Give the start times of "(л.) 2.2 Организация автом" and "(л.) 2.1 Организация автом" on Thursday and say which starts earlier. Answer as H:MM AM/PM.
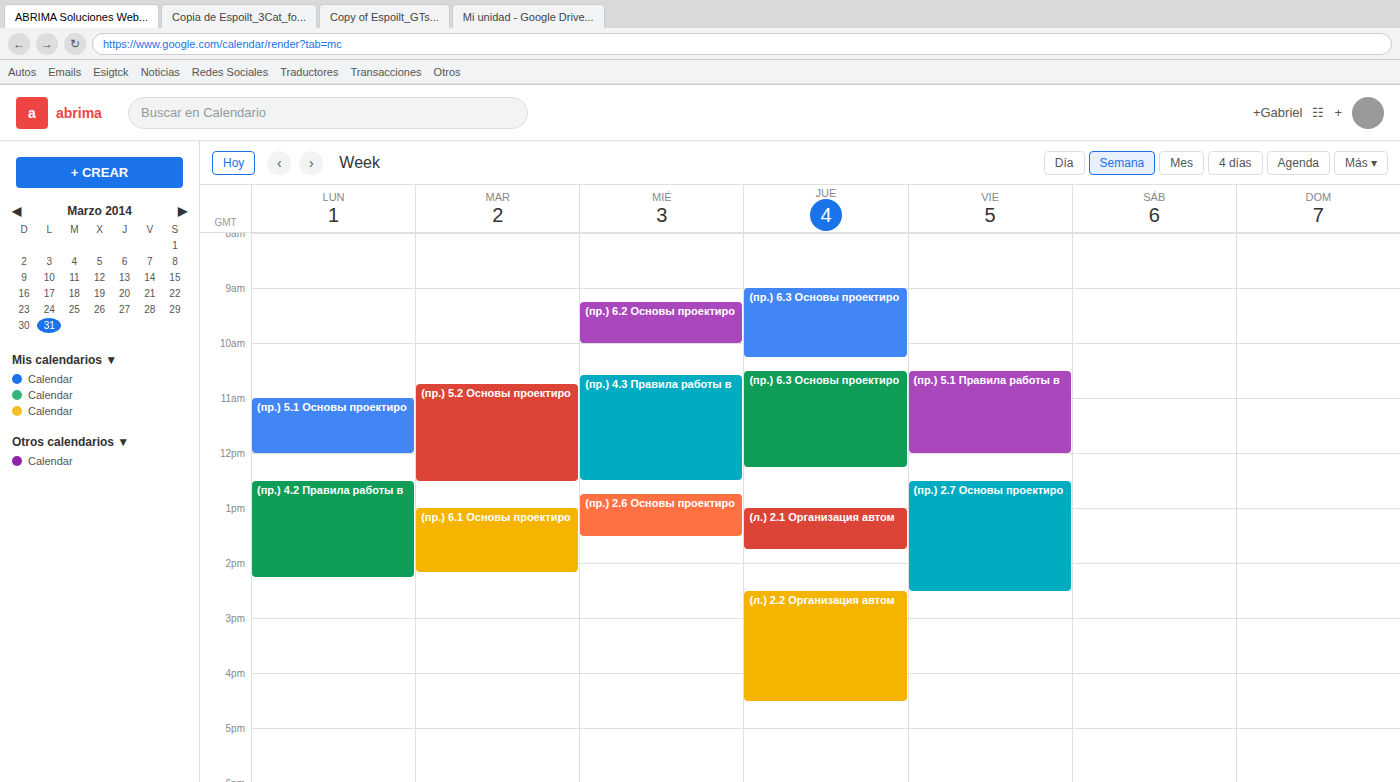
"(л.) 2.1 Организация автом" 1:00 PM; "(л.) 2.2 Организация автом" 2:30 PM.